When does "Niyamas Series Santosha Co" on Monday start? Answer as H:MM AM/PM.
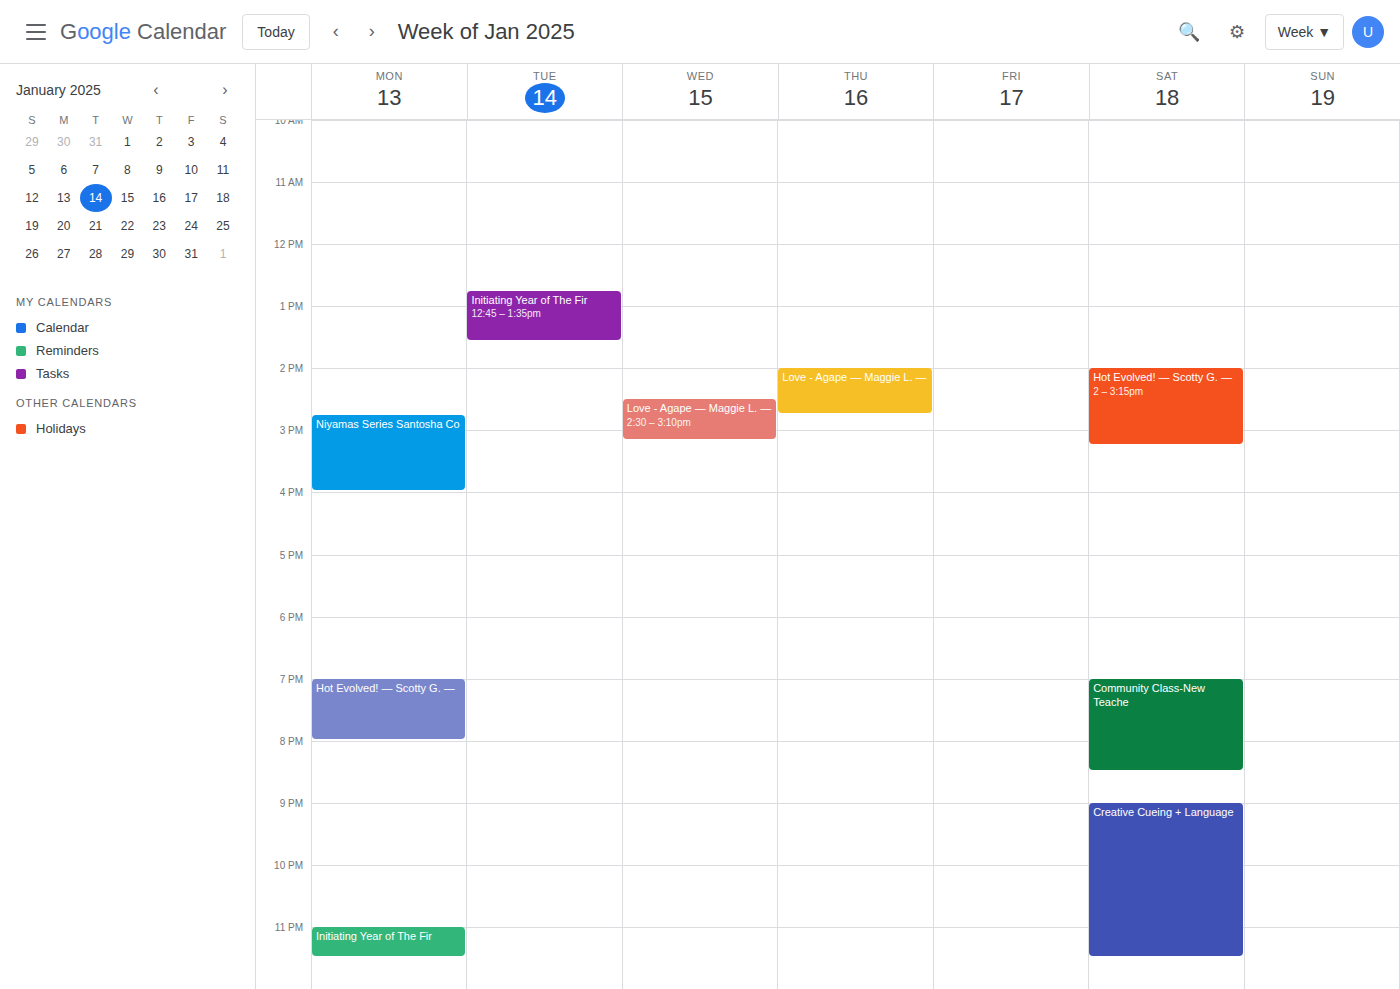
2:45 PM